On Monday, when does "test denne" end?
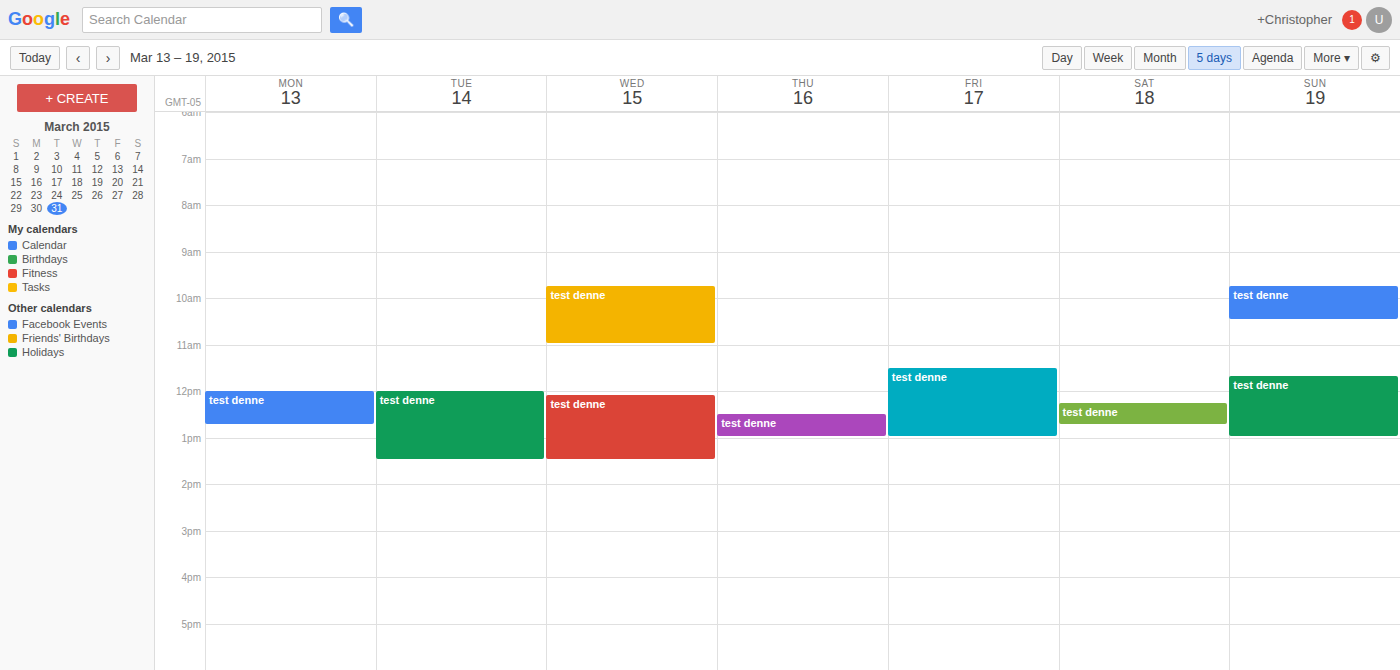
12:45 PM